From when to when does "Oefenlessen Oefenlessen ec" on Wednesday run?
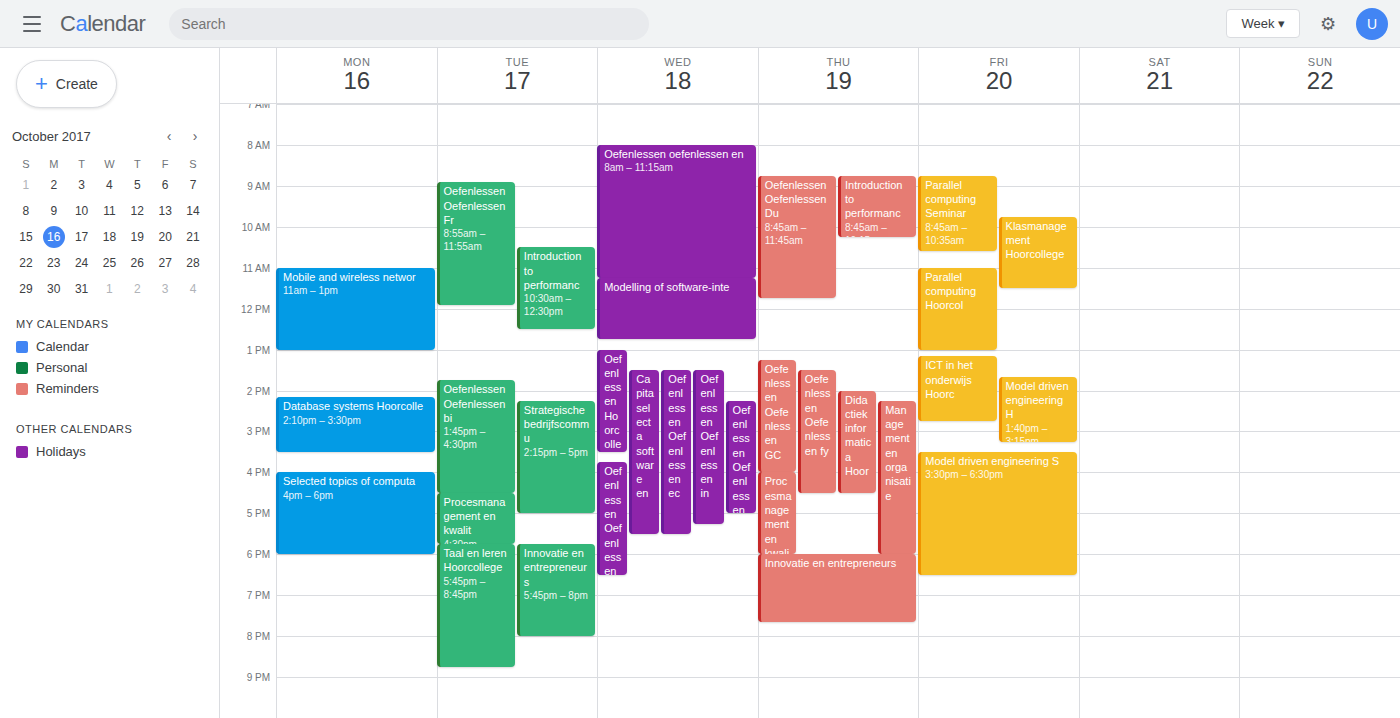
13:30 to 17:30